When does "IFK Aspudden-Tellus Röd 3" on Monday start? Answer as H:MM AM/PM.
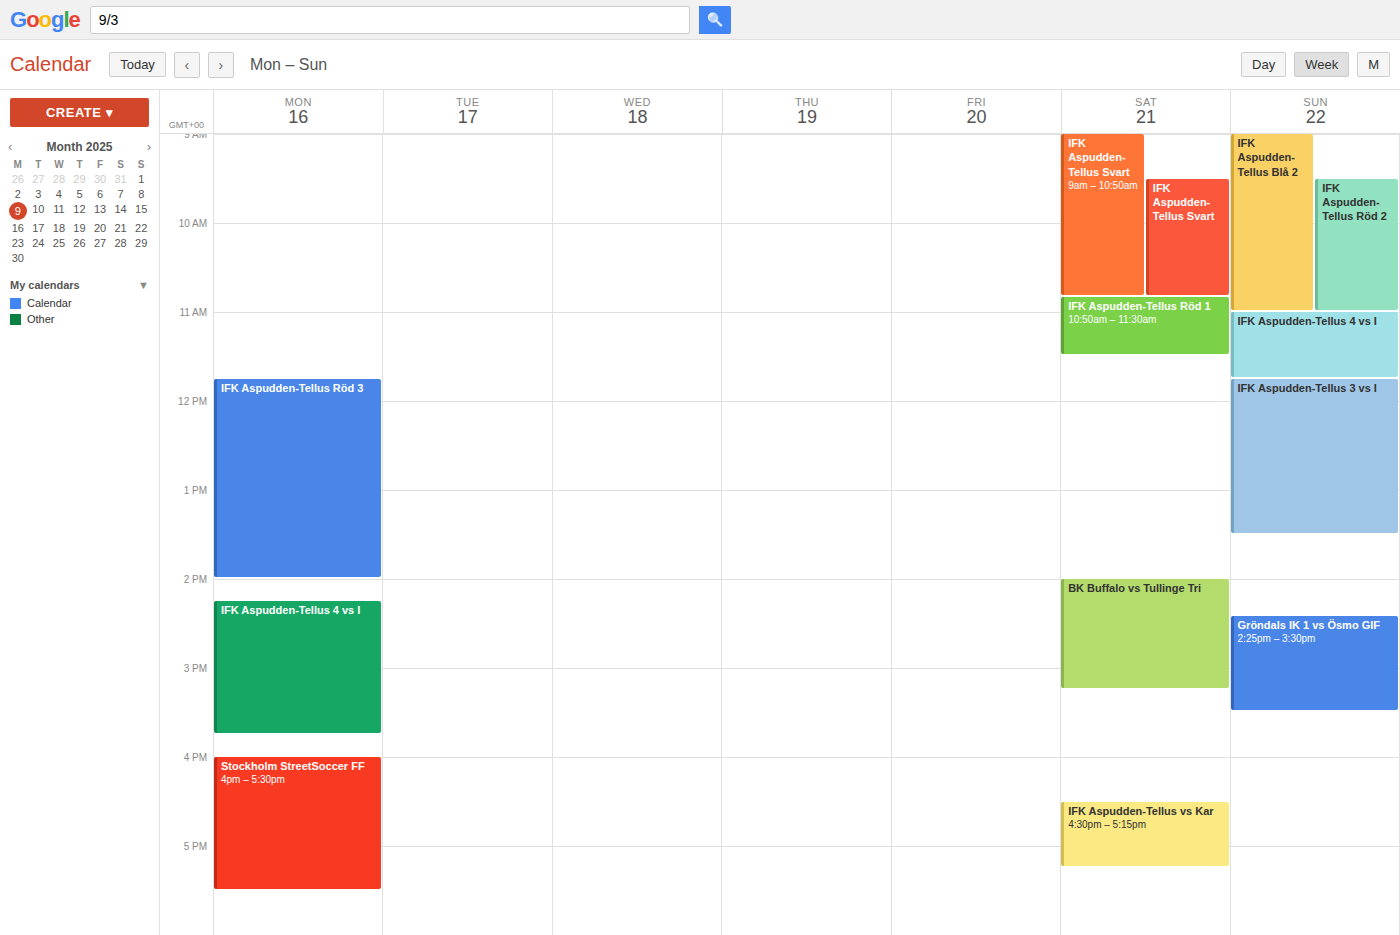
11:45 AM